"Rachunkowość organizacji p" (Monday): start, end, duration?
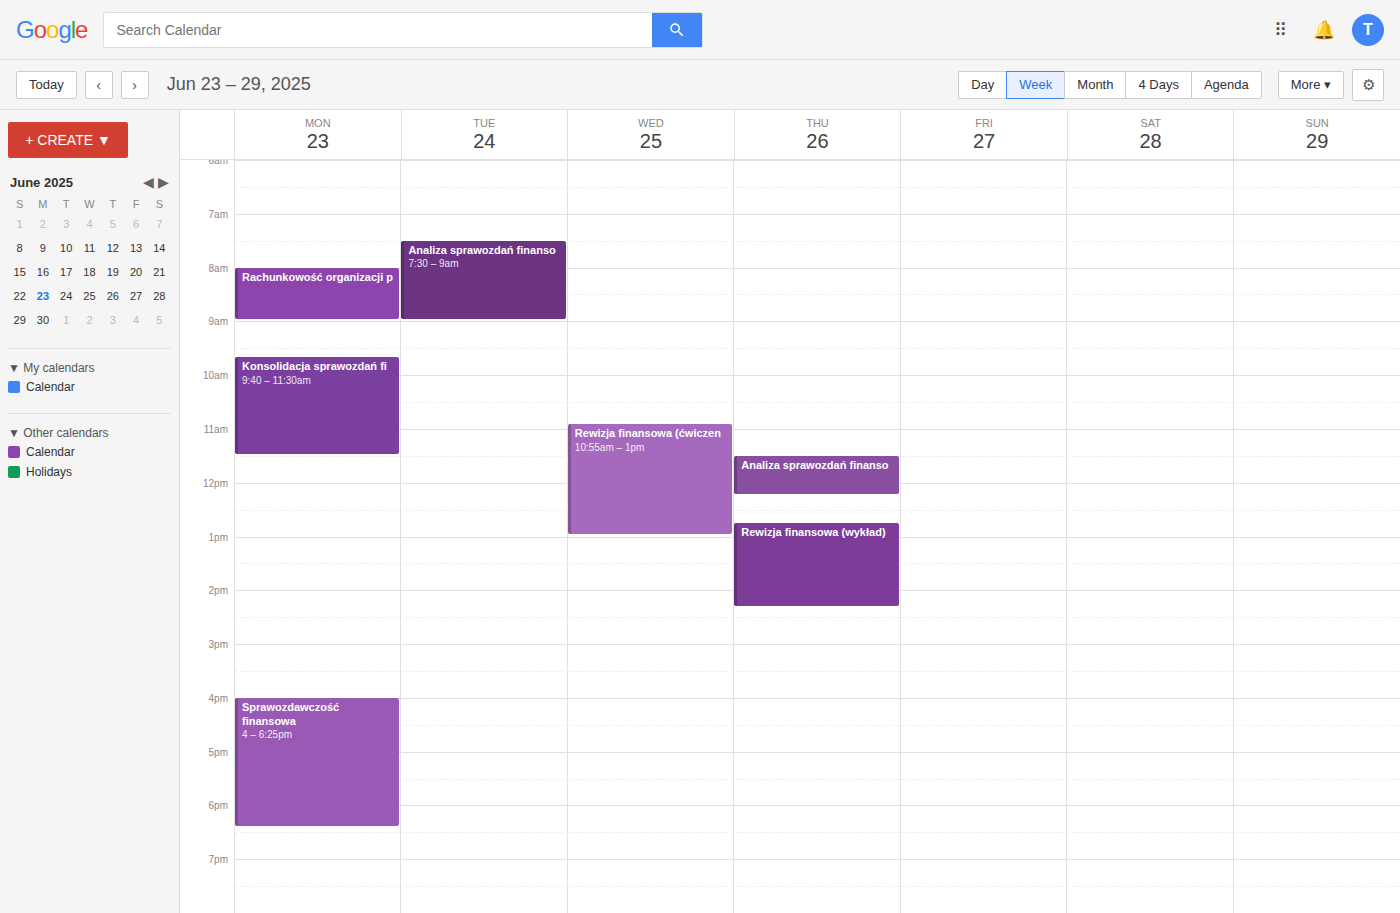
8:00 AM to 9:00 AM, 1 hour